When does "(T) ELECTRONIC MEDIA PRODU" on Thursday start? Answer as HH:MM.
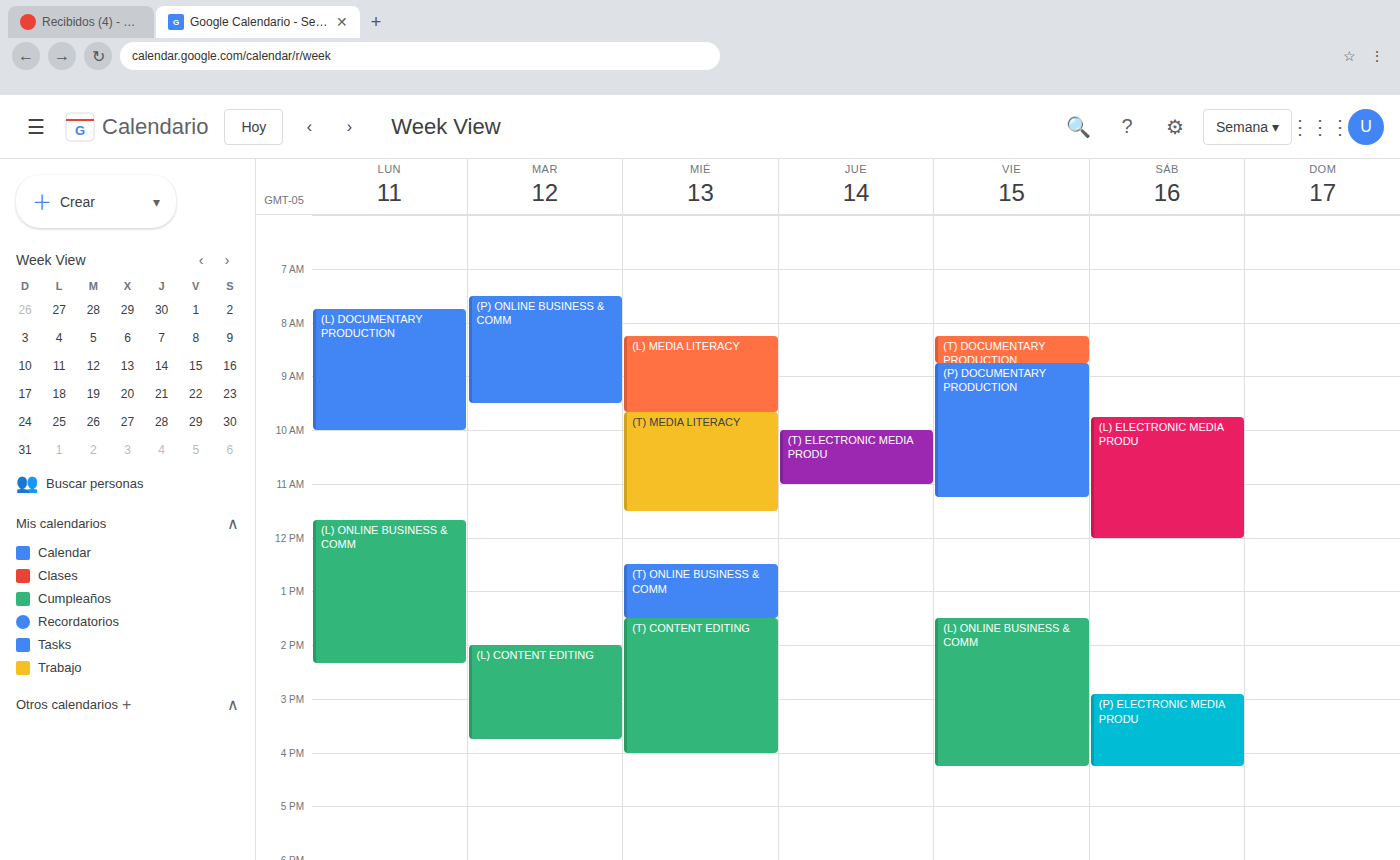
10:00